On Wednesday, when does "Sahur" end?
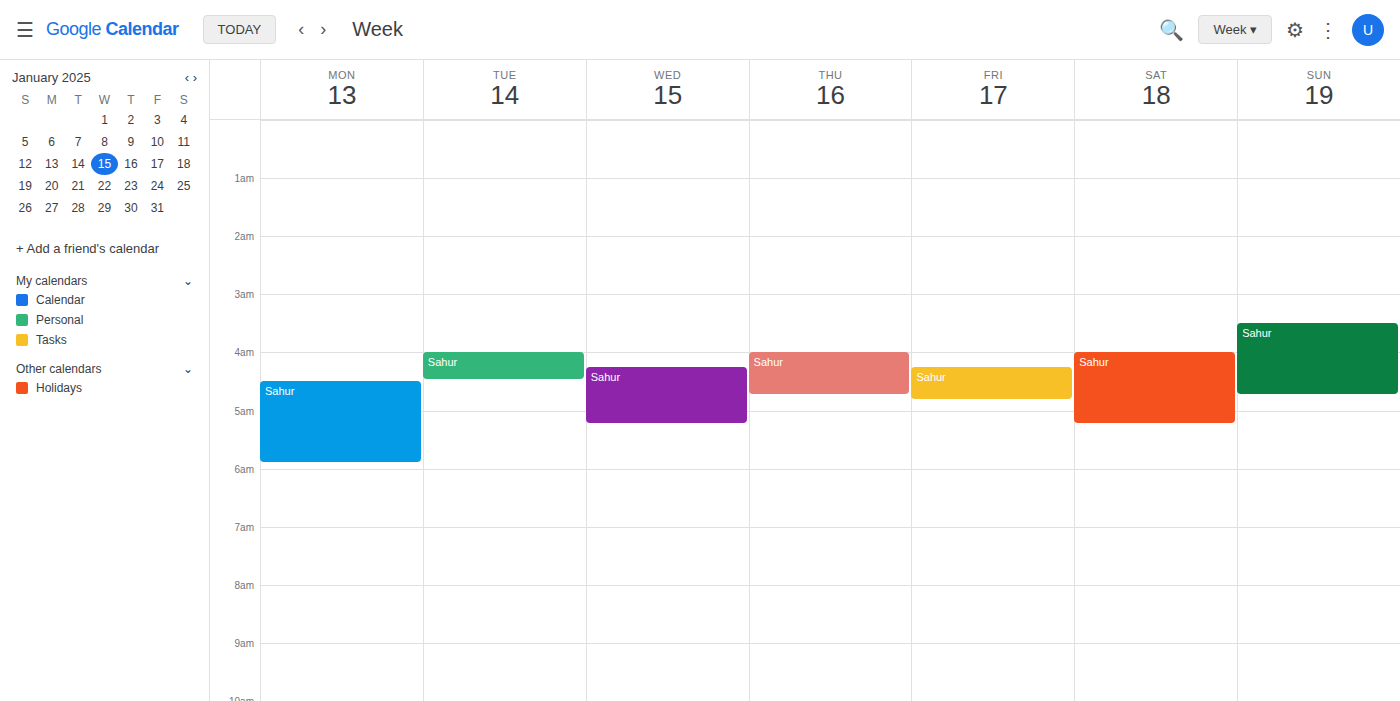
5:15 AM